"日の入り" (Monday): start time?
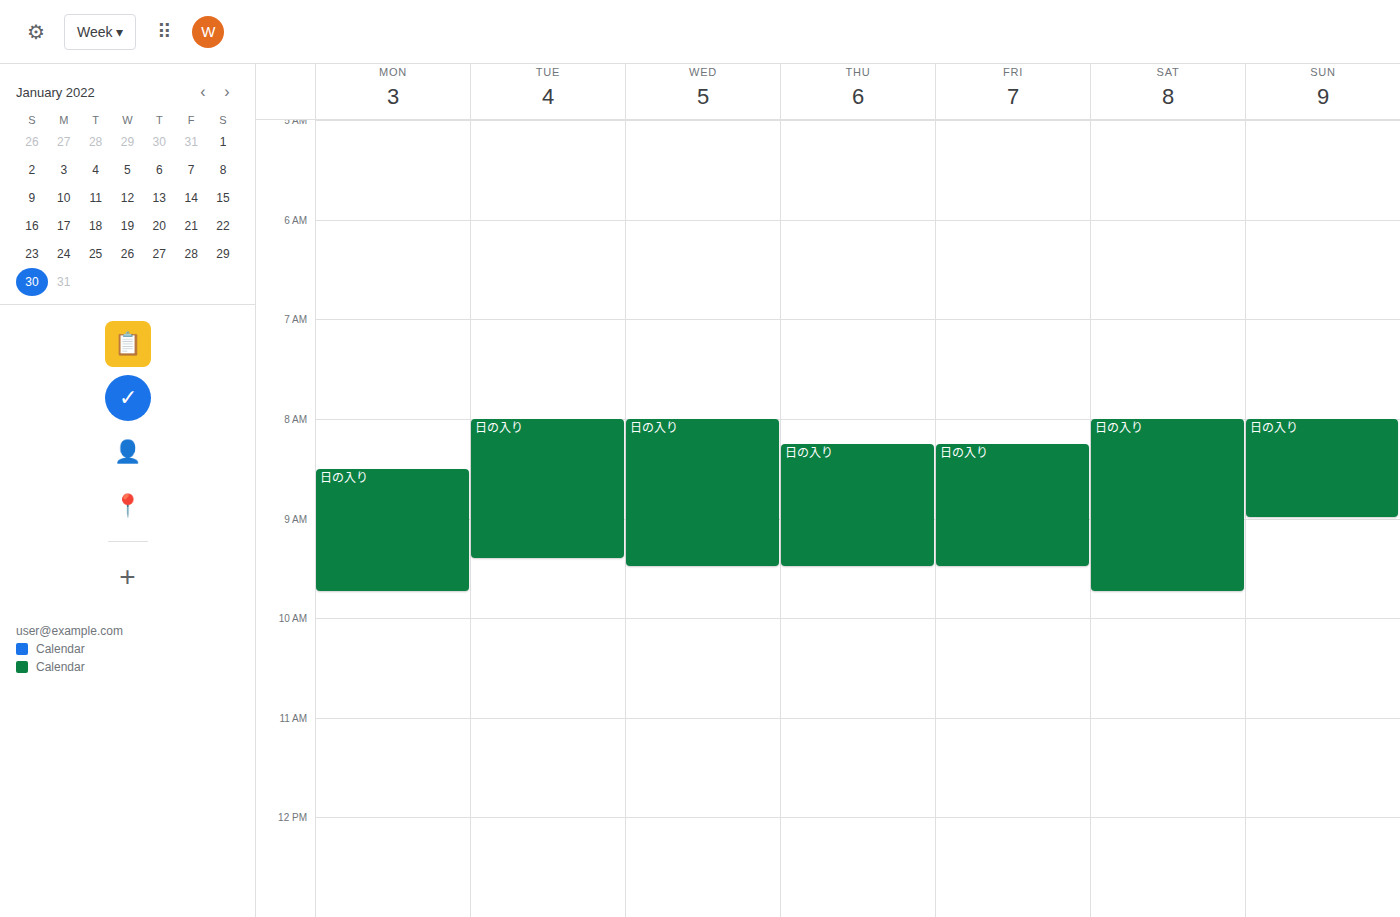
8:30 AM